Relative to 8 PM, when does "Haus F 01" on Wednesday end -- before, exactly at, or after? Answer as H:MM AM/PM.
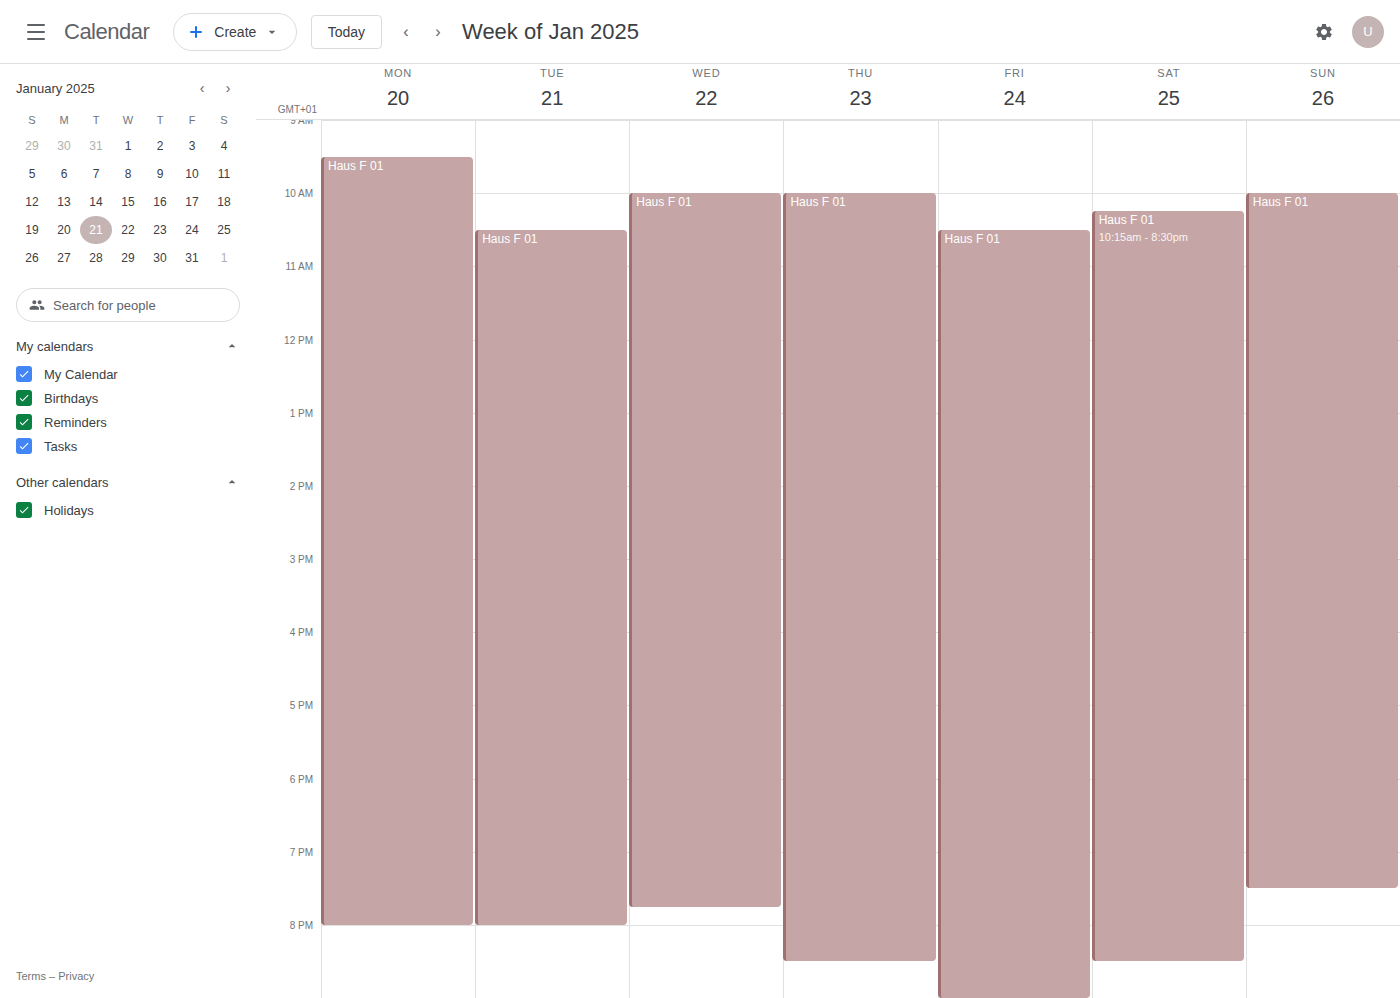
7:45 PM -- before 8 PM, 15 minutes above the 8 PM line.